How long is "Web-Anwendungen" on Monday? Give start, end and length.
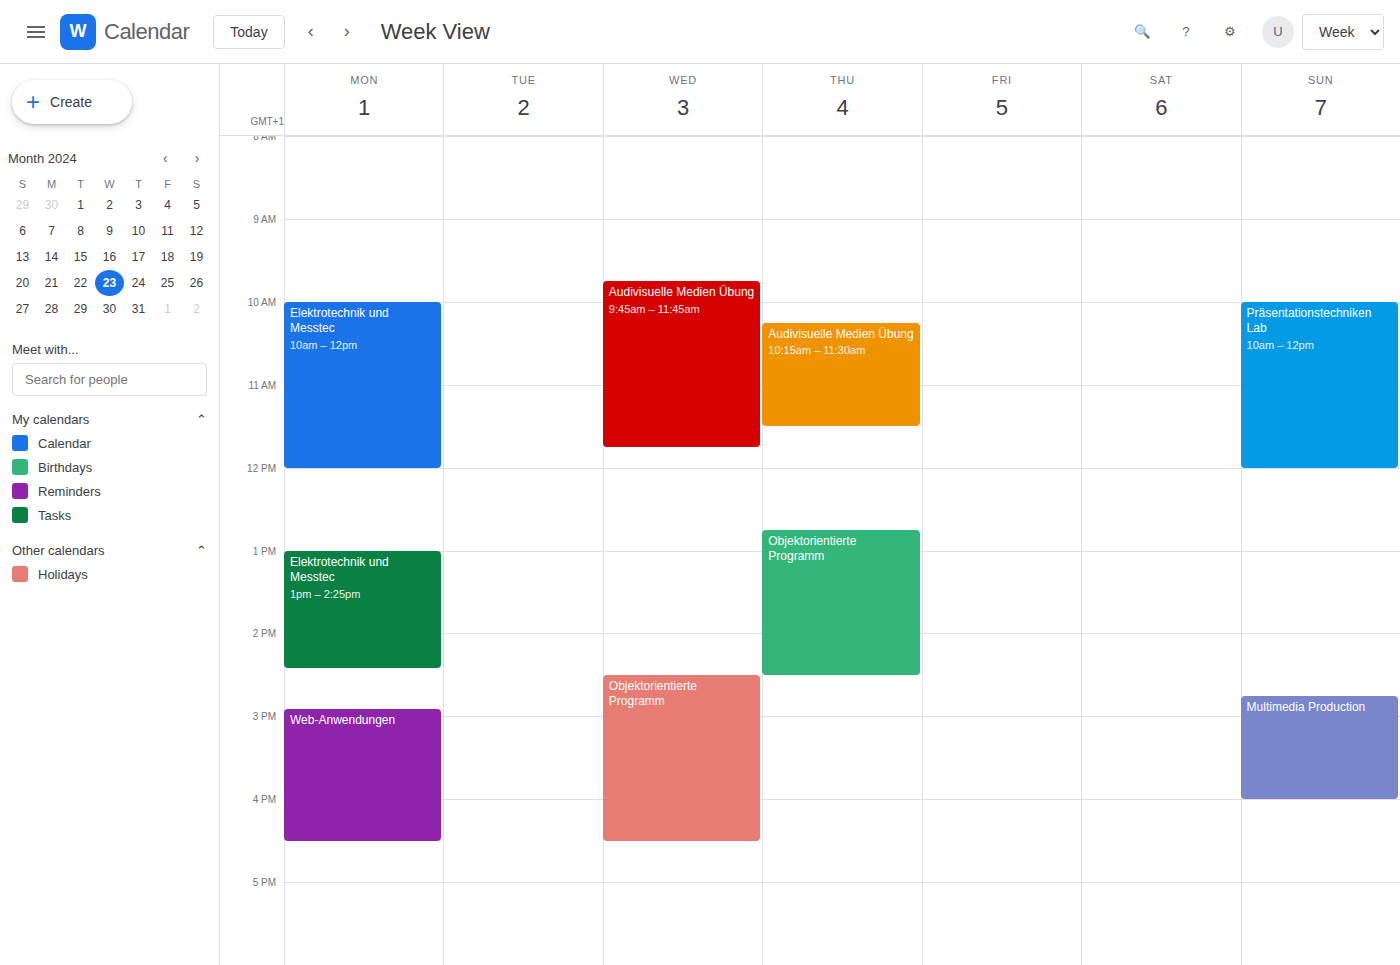
2:55 PM to 4:30 PM, 1 hour 35 minutes